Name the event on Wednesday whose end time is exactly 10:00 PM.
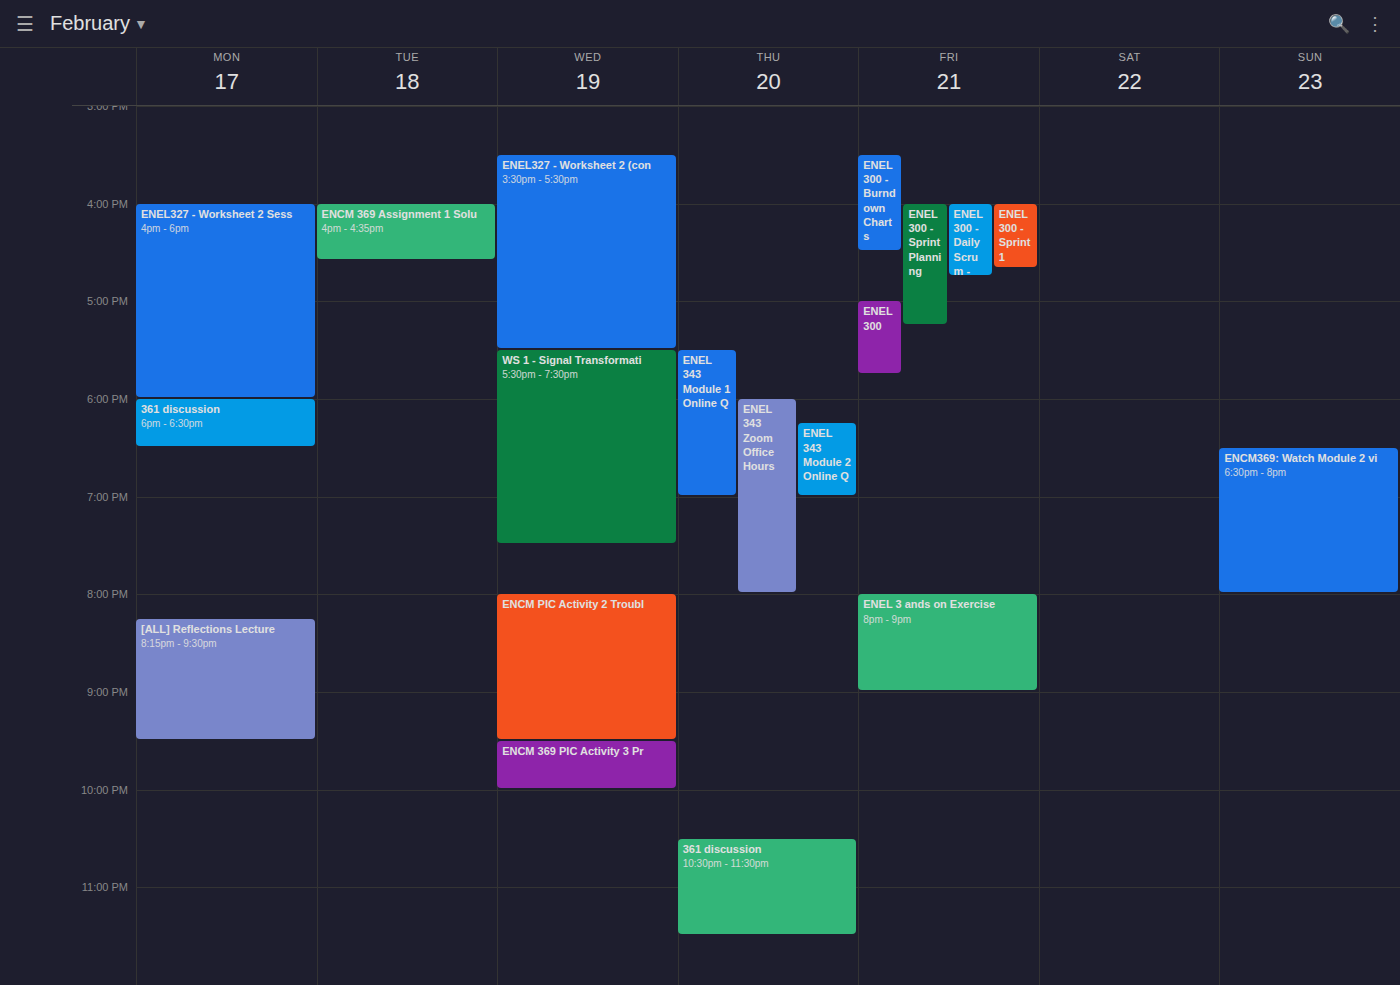
"ENCM 369 PIC Activity 3 Pr"